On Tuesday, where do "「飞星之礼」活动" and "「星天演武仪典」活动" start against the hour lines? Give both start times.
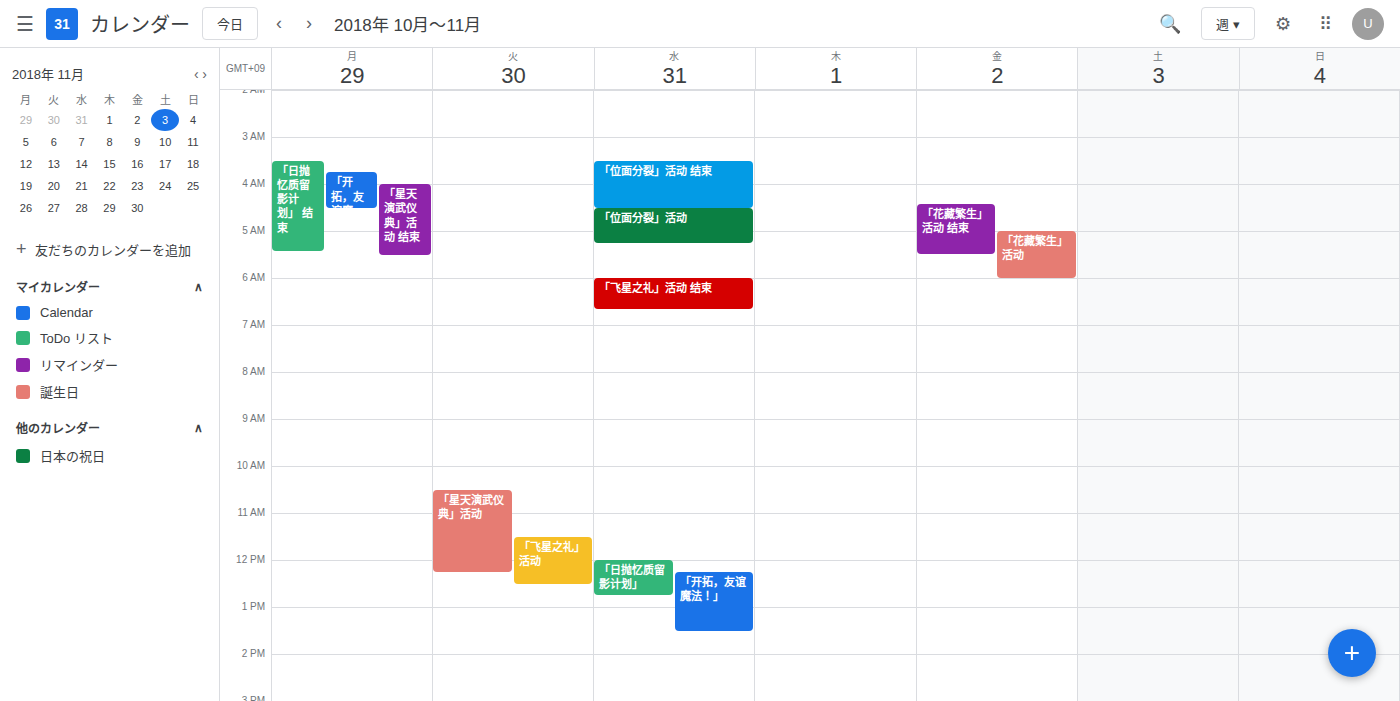
"「飞星之礼」活动": 11:30 AM, halfway between the 11 AM and 12 PM lines. "「星天演武仪典」活动": 10:30 AM, halfway between the 10 AM and 11 AM lines.